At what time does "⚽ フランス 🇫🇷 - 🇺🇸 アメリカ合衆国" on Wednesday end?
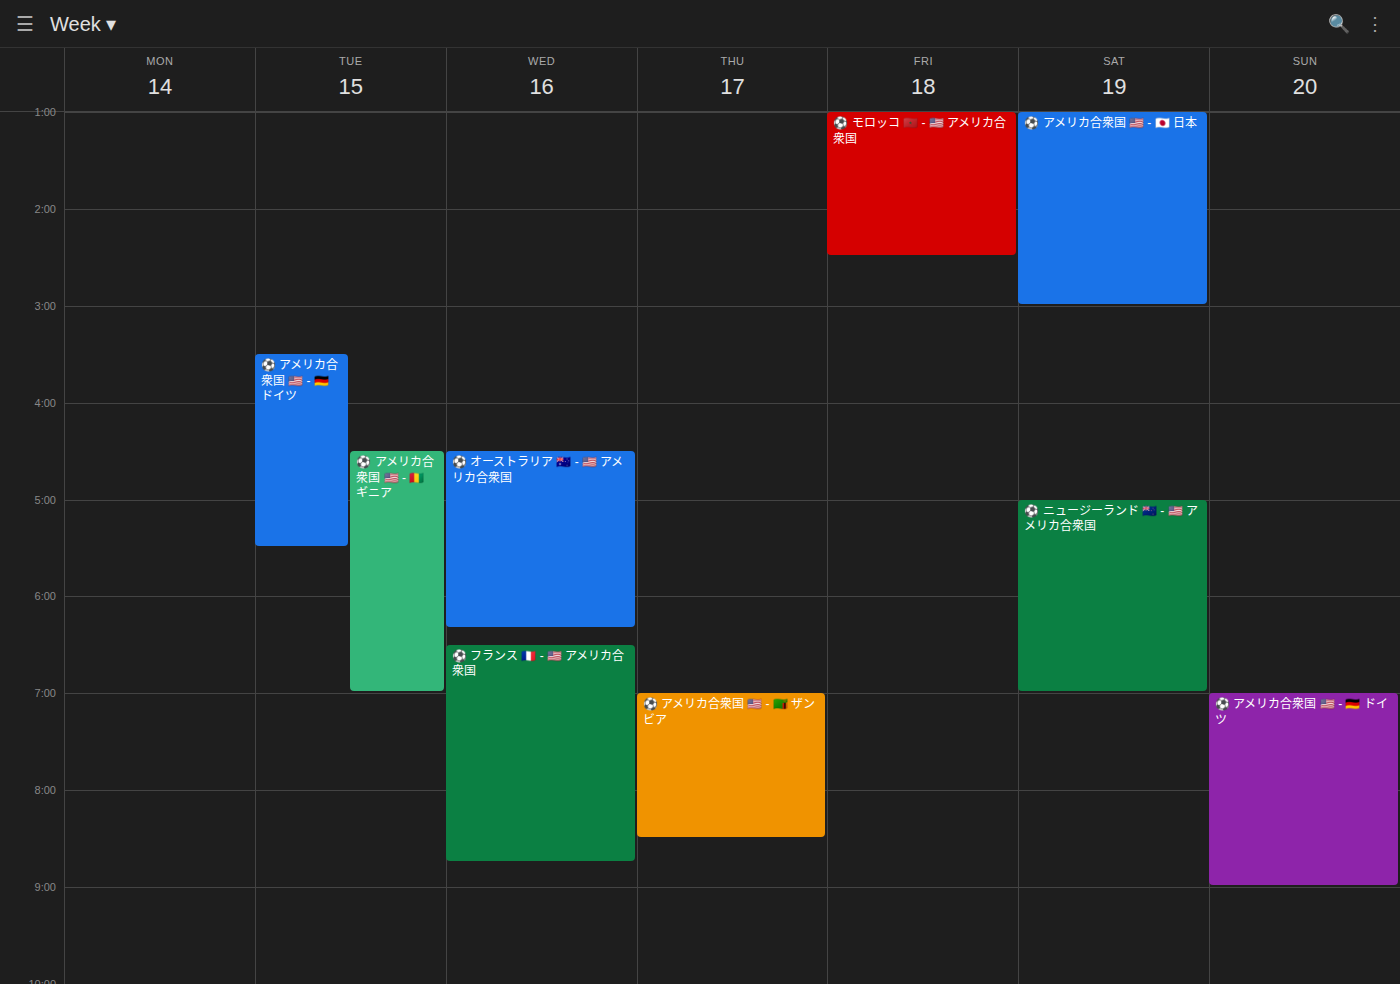
8:45 PM